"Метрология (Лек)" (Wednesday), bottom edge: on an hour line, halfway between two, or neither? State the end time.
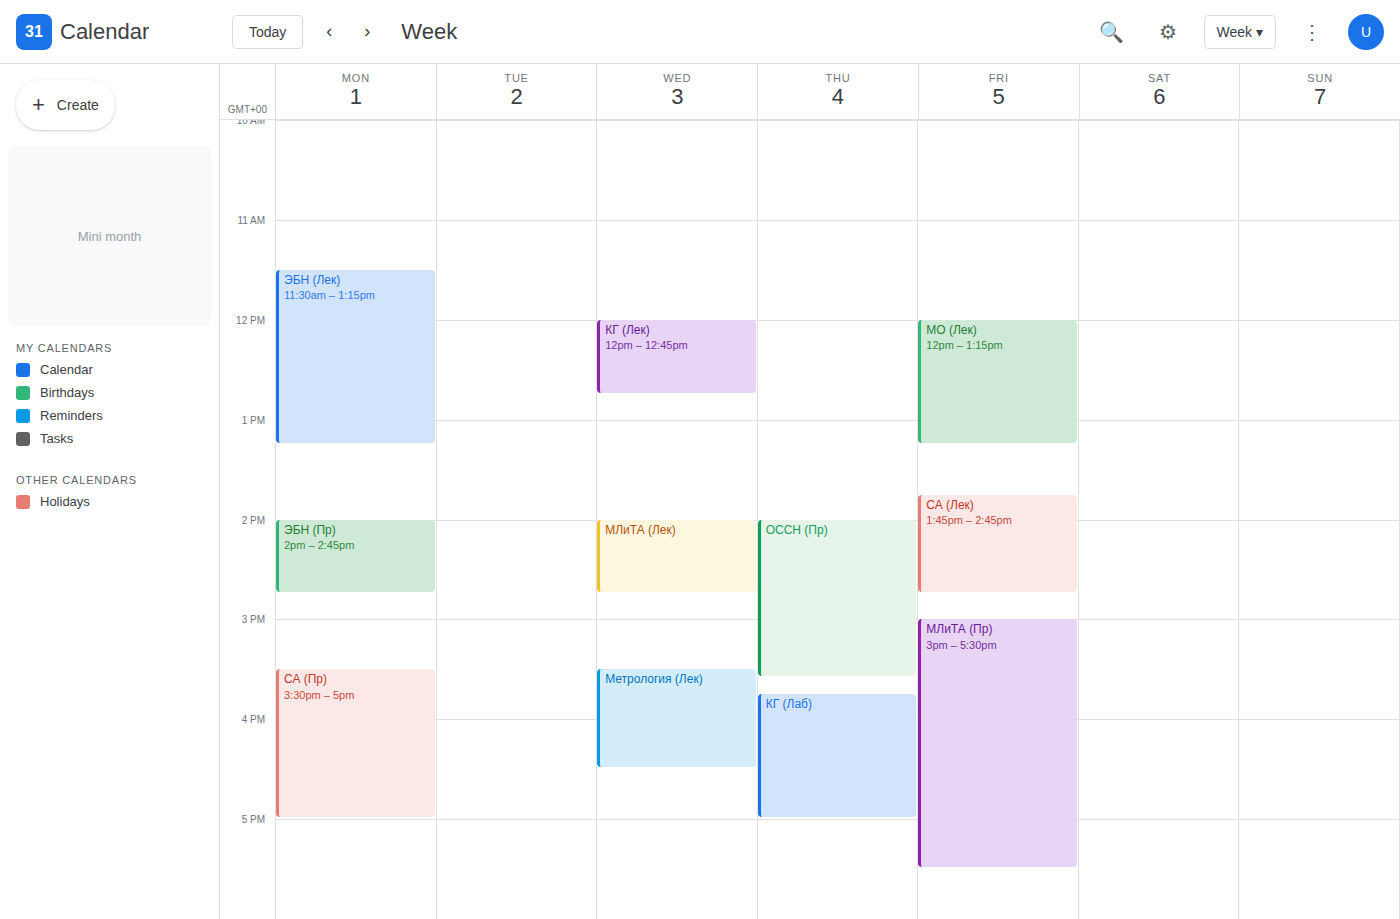
4:30 PM -- halfway between the 4 PM and 5 PM lines.